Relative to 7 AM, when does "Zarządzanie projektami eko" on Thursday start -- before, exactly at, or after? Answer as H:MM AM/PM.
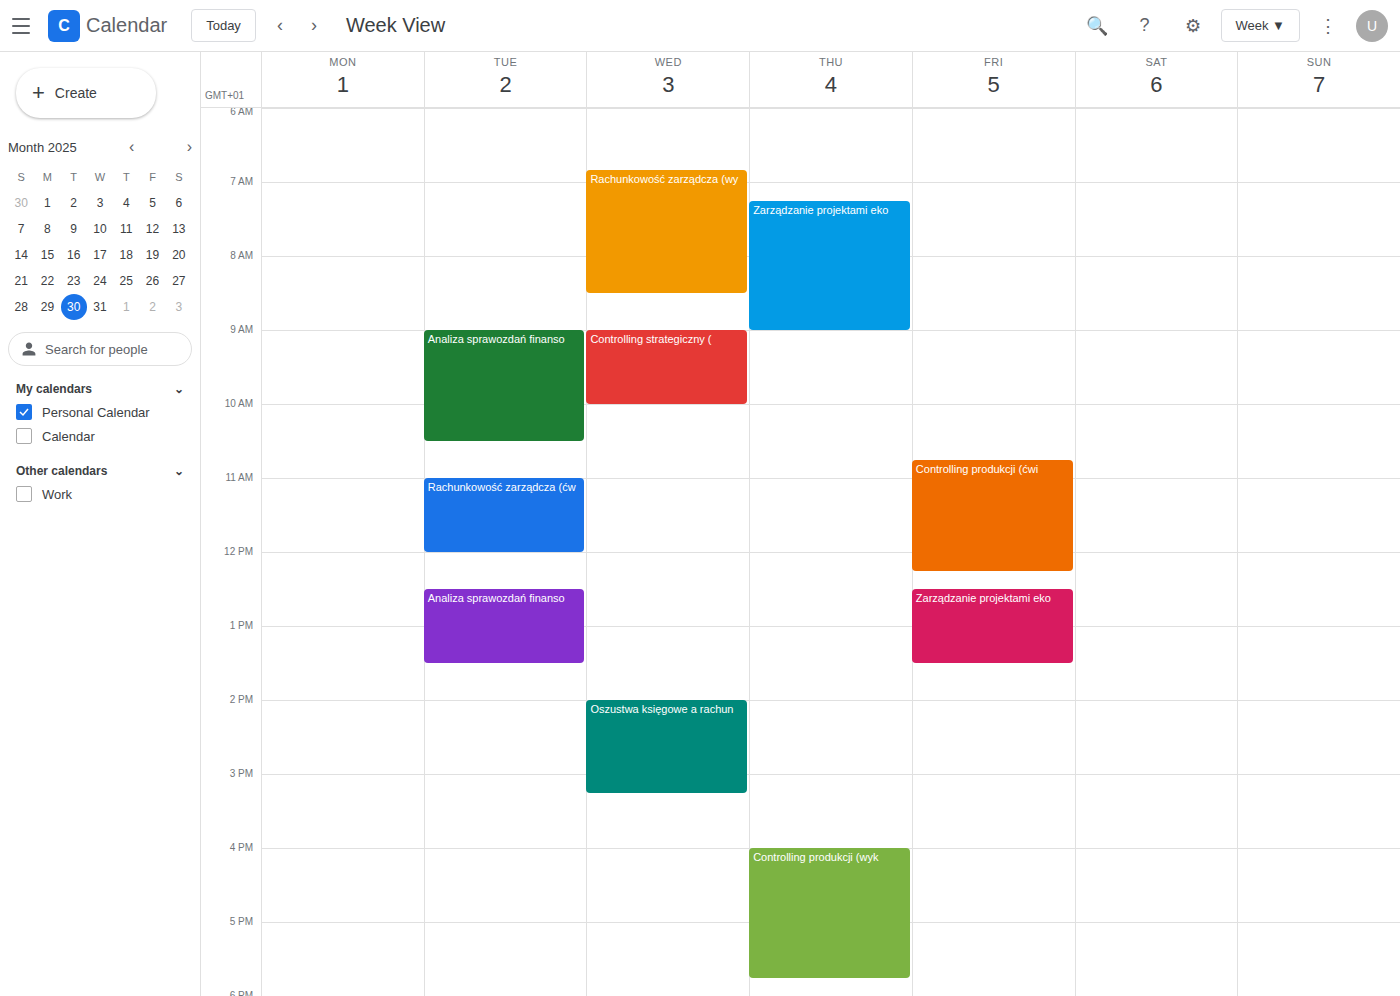
7:15 AM -- after 7 AM, 15 minutes below the 7 AM line.